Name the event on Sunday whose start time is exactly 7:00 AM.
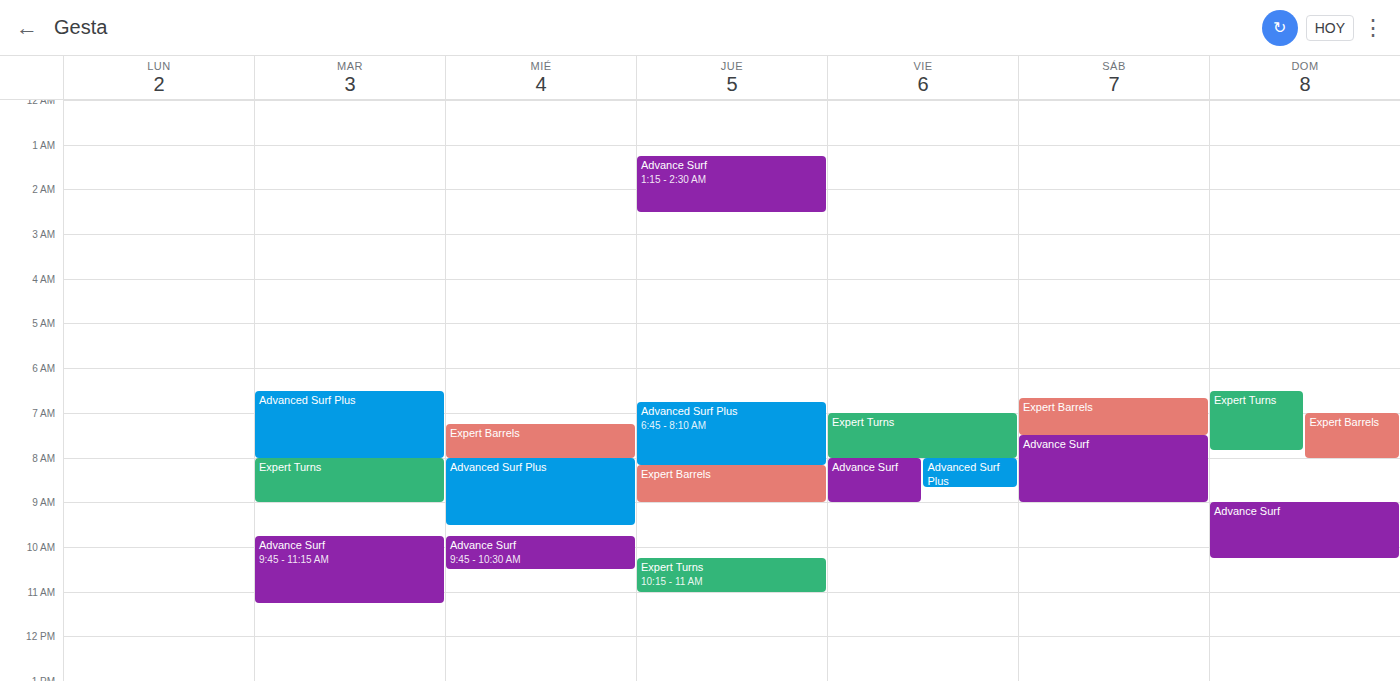
"Expert Barrels"